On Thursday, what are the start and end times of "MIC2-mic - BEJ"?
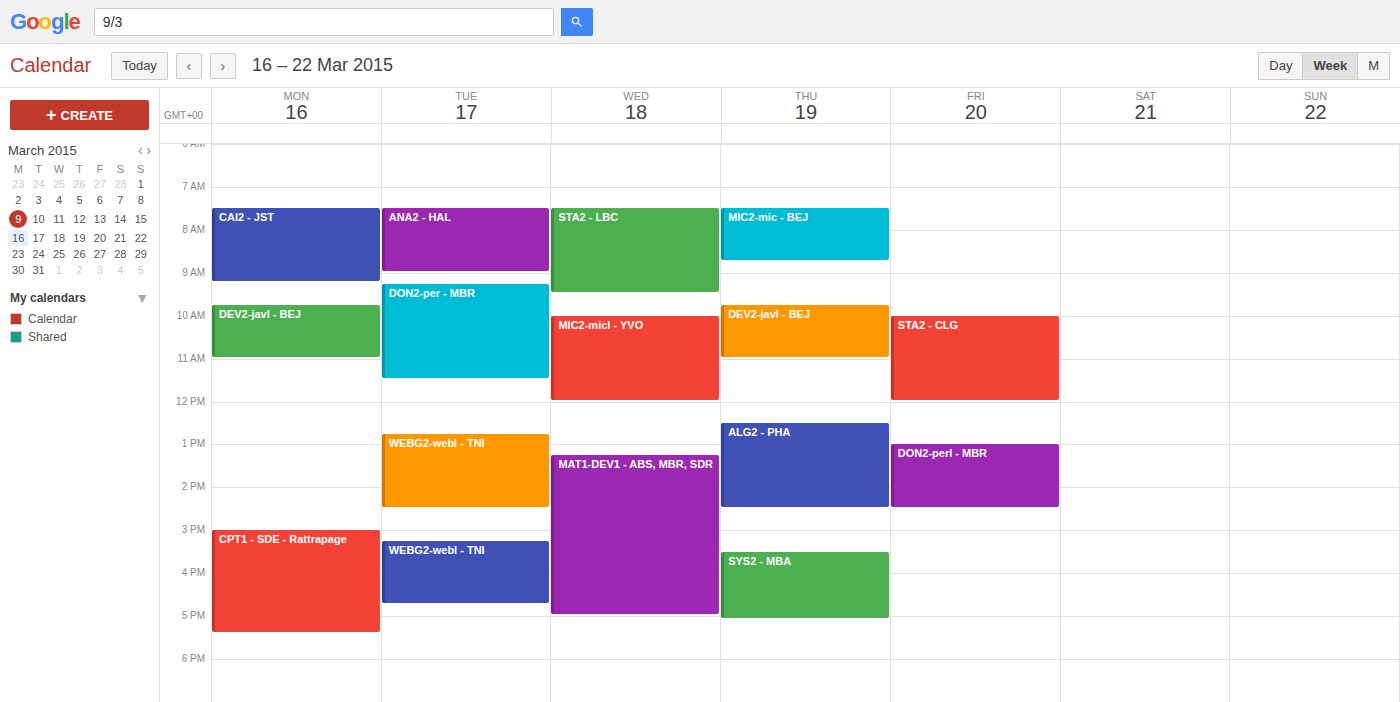
7:30 AM to 8:45 AM